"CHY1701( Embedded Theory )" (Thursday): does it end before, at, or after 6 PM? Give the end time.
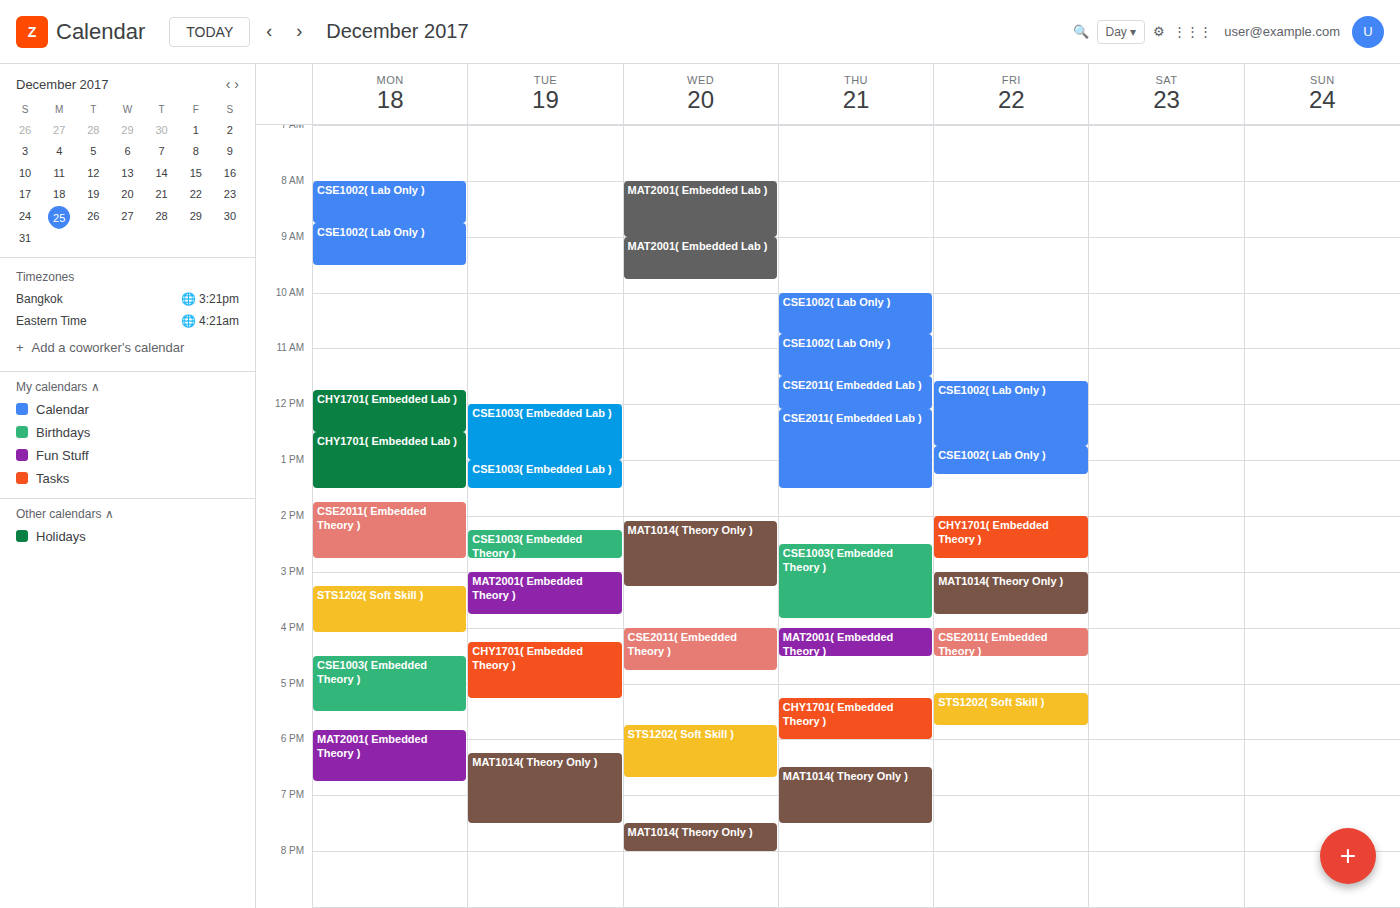
6:00 PM -- exactly at 6 PM, on the 6 PM line.